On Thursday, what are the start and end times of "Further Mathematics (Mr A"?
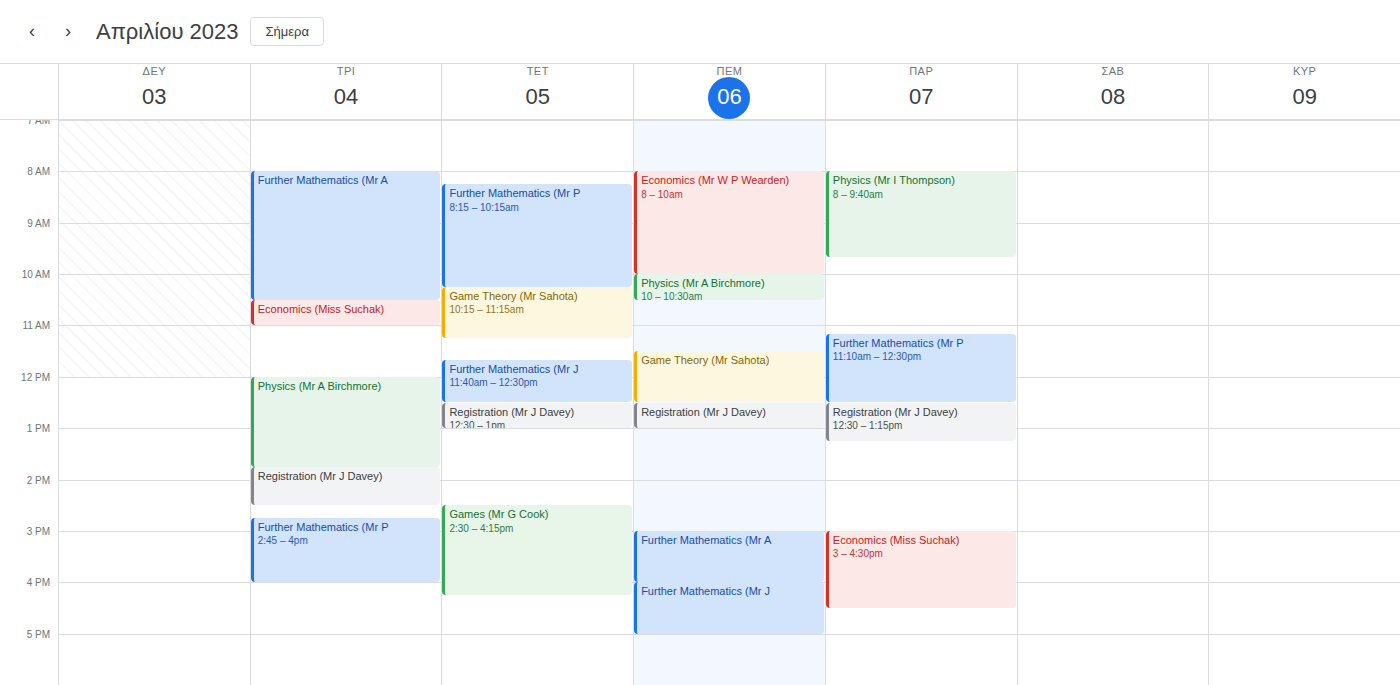
15:00 to 16:00